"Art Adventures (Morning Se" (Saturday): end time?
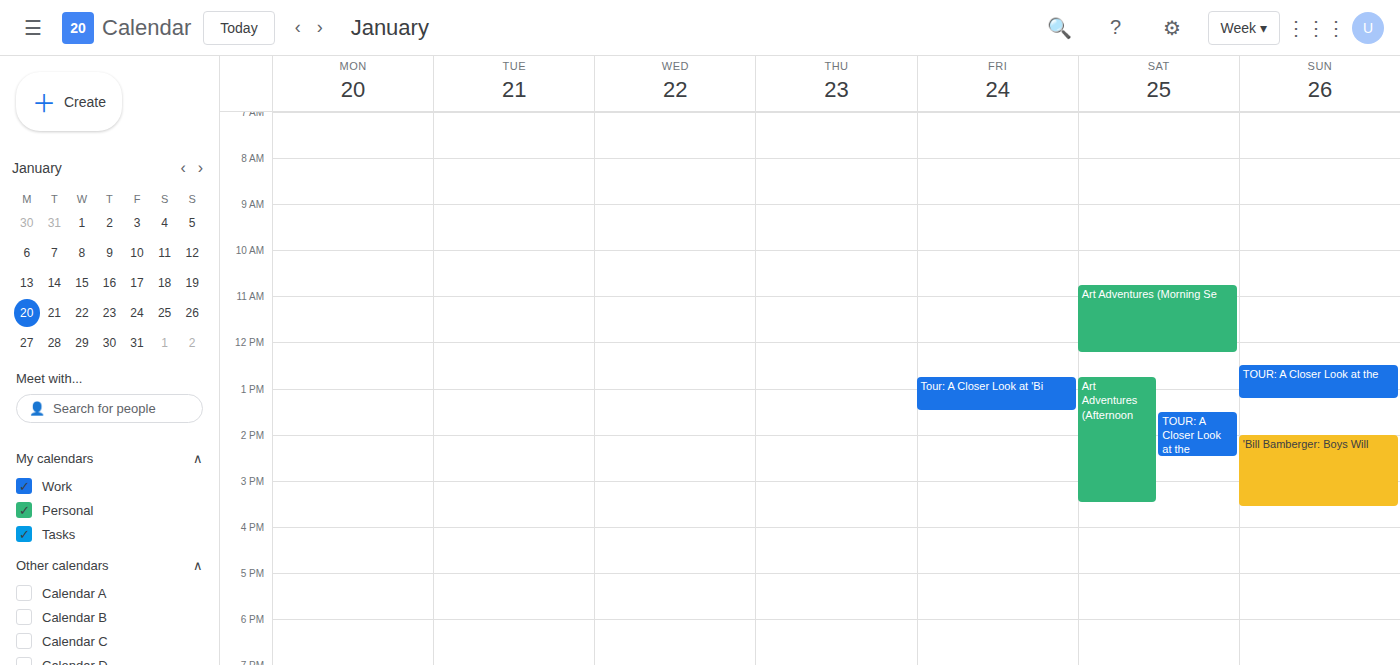
12:15 PM